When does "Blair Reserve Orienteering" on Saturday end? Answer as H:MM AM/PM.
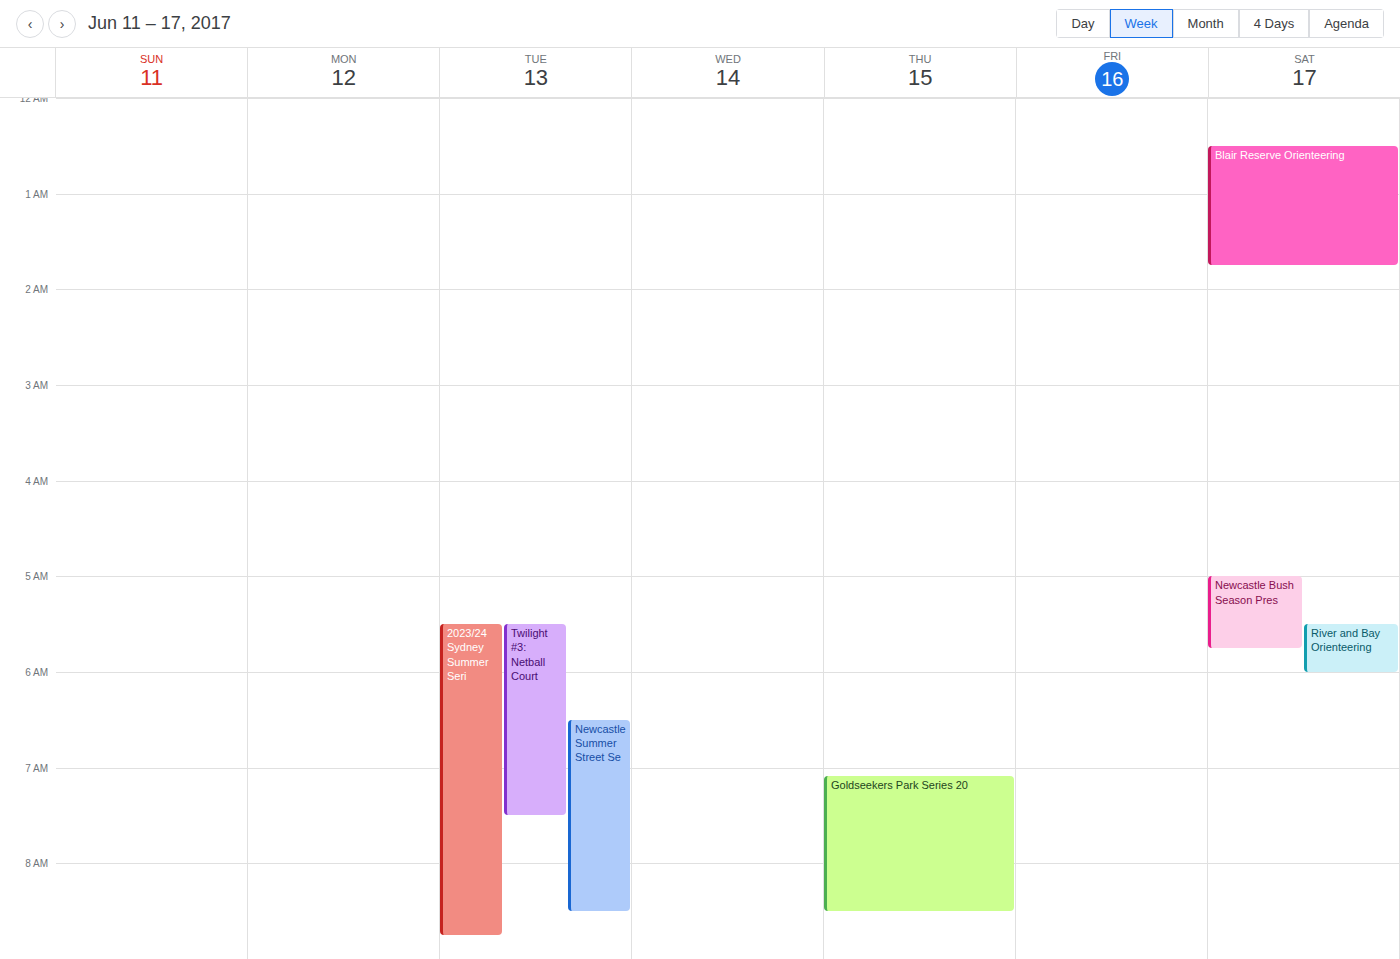
1:45 AM